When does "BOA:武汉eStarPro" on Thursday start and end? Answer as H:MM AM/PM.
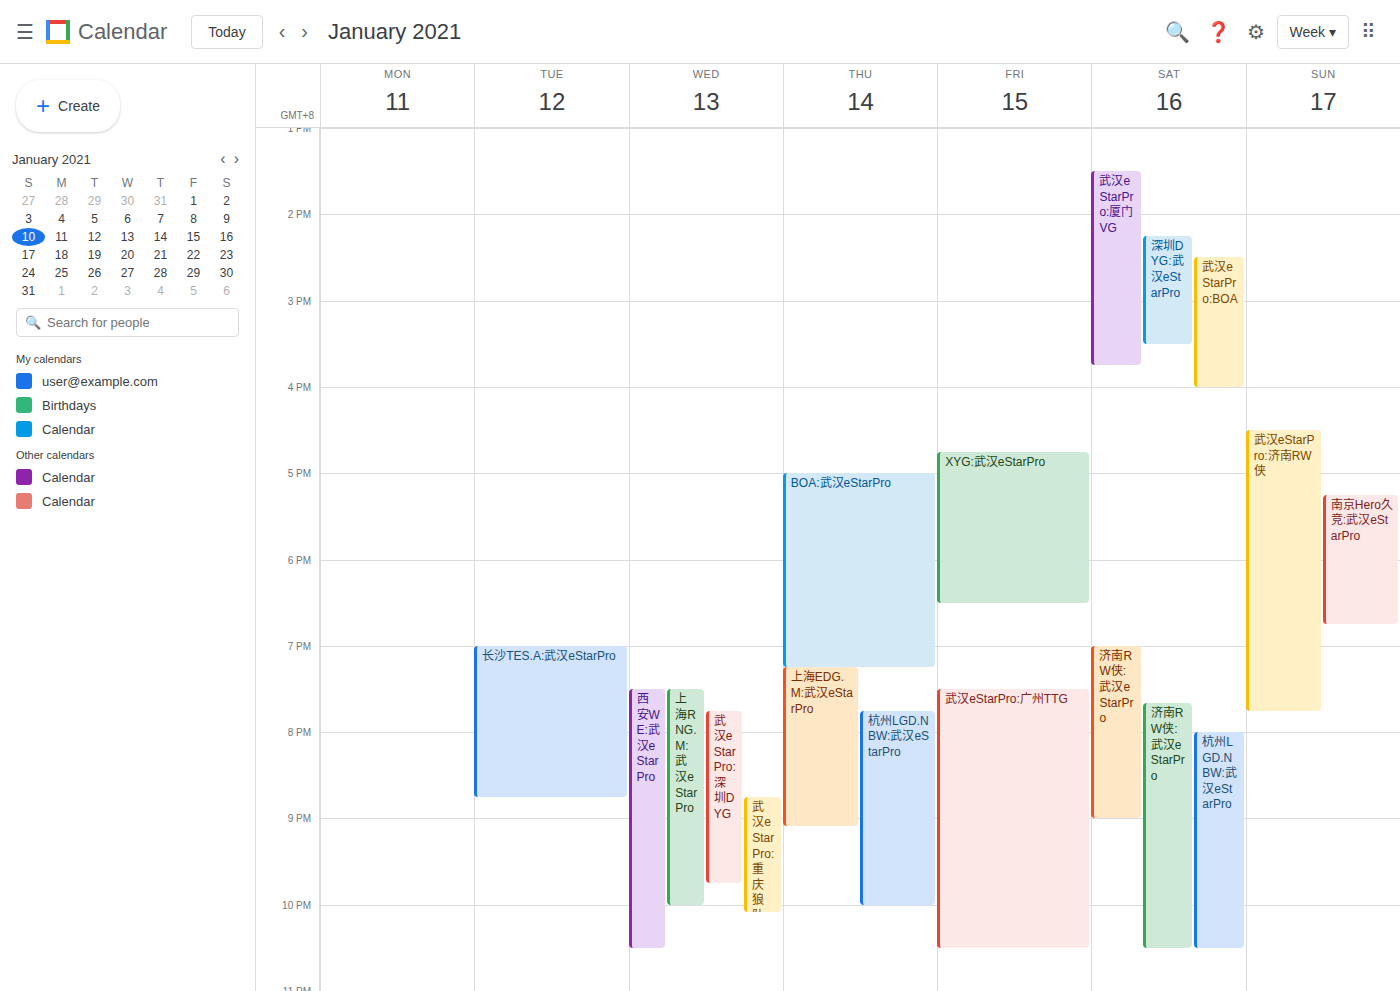
5:00 PM to 7:15 PM